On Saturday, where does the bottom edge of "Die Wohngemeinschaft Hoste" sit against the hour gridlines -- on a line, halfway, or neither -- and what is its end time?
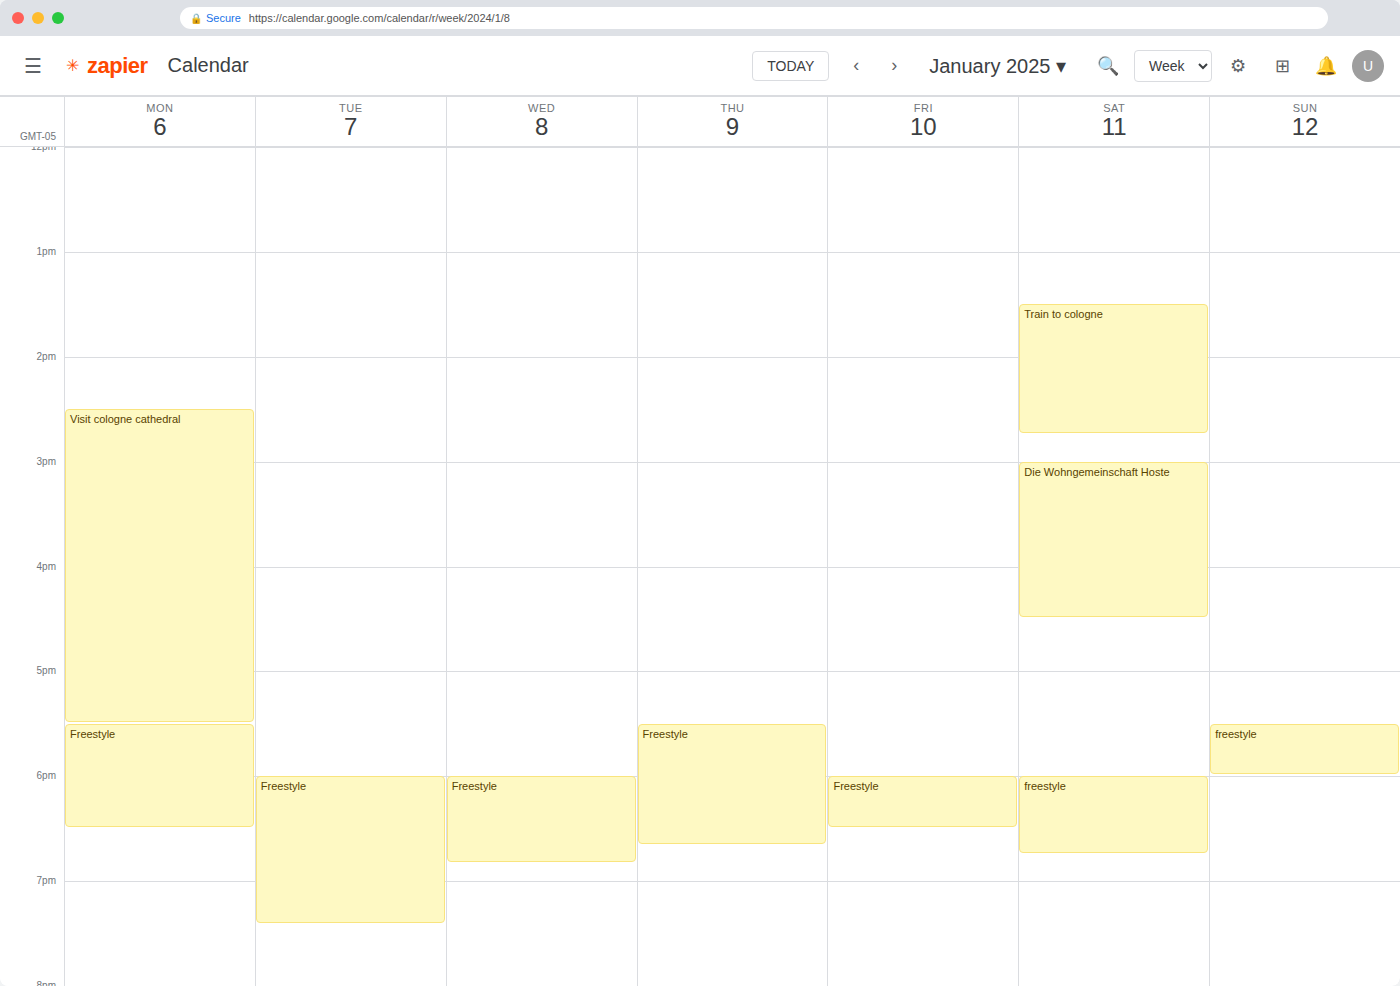
4:30 PM -- halfway between the 4 PM and 5 PM lines.